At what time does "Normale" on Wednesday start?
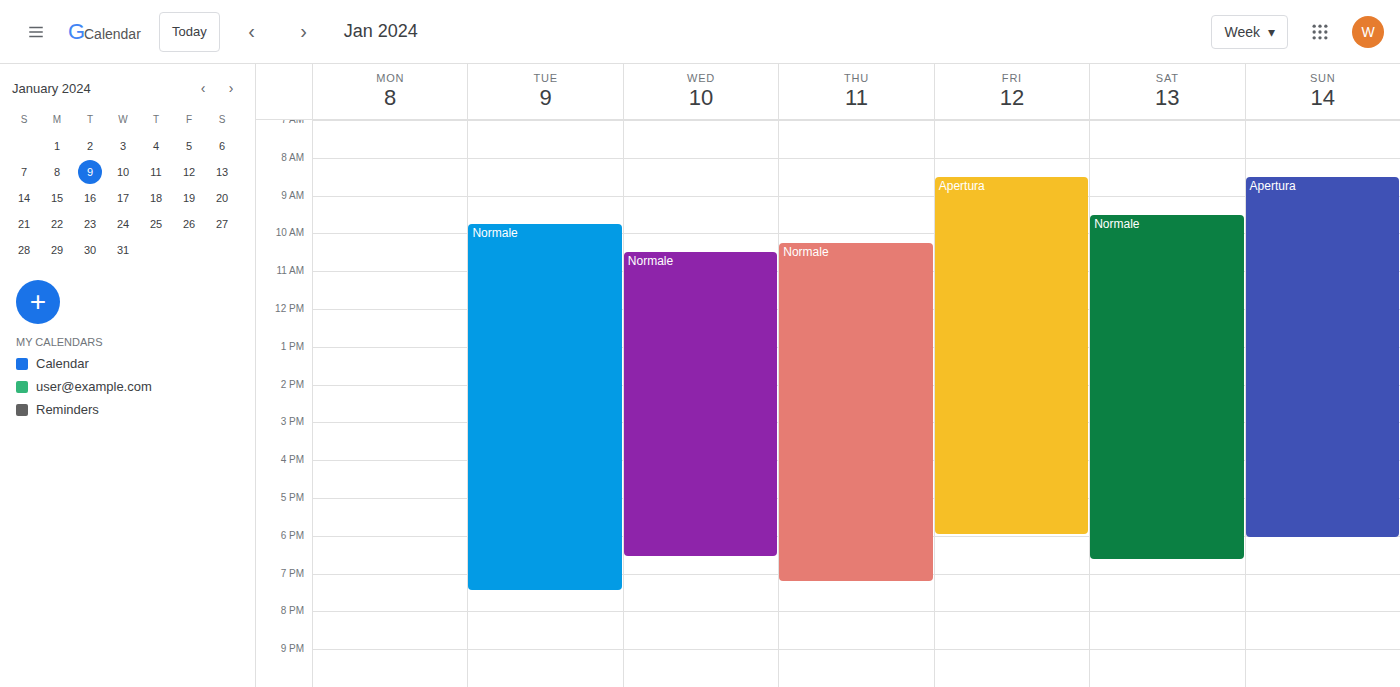
10:30 AM